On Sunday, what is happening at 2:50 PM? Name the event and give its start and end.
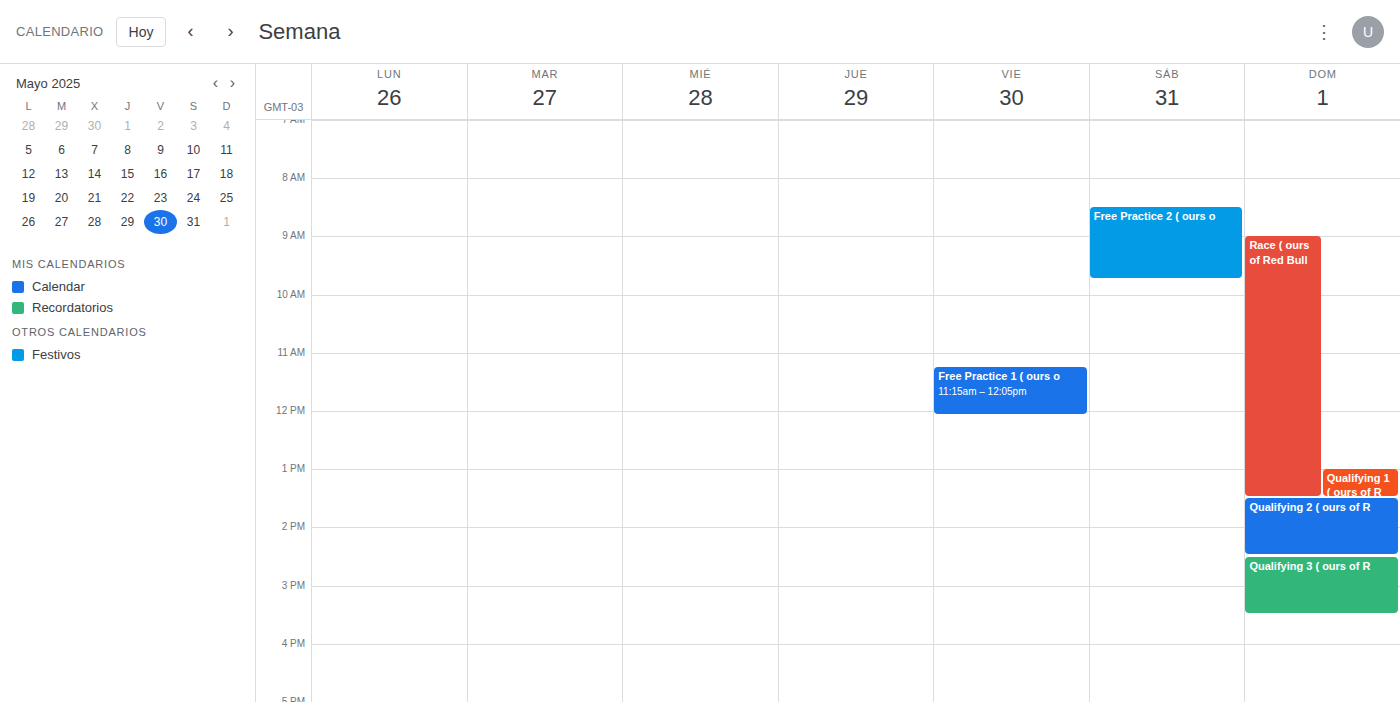
"Qualifying 3 ( ours of R", 2:30 PM to 3:30 PM